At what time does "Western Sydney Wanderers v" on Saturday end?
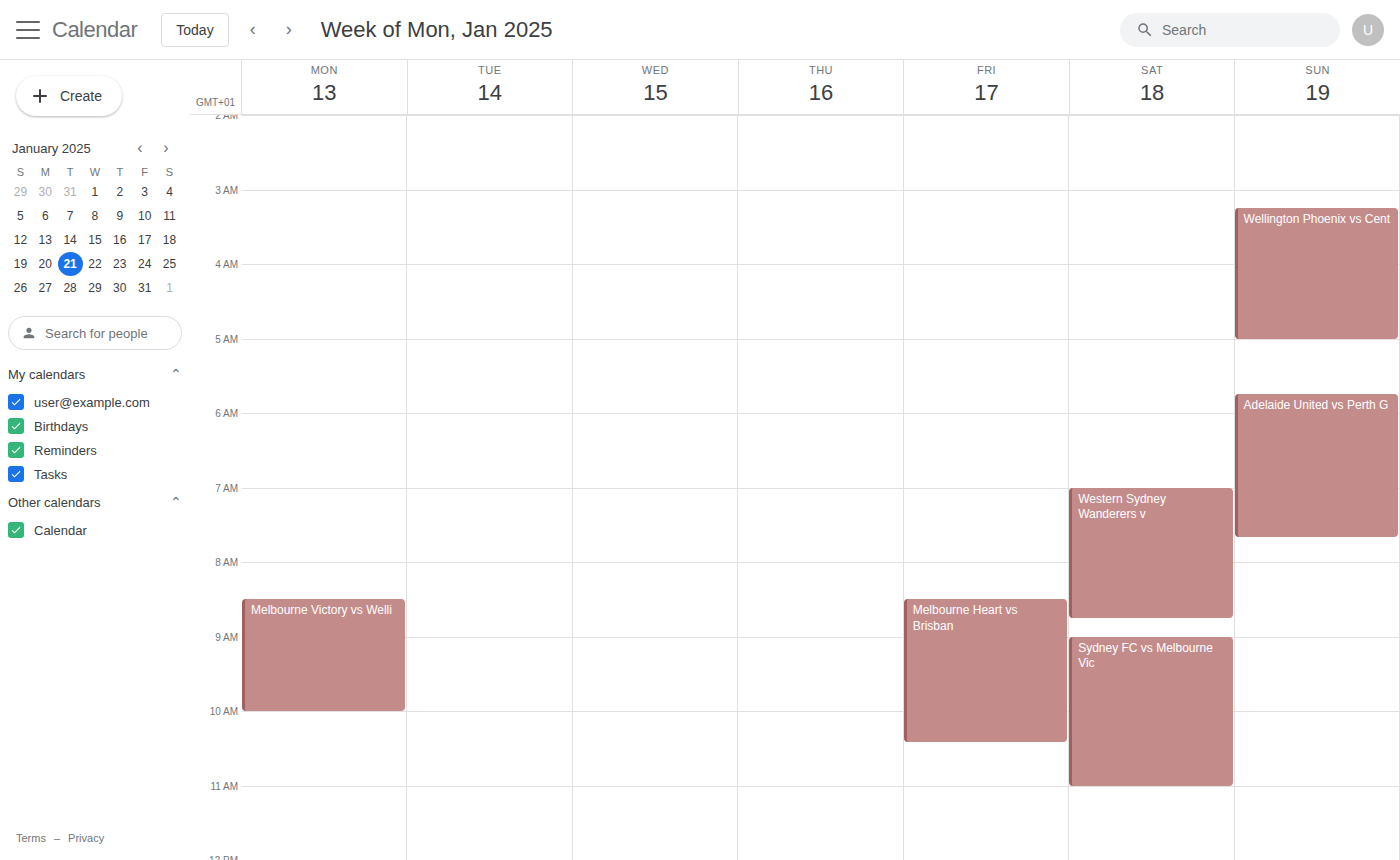
8:45 AM